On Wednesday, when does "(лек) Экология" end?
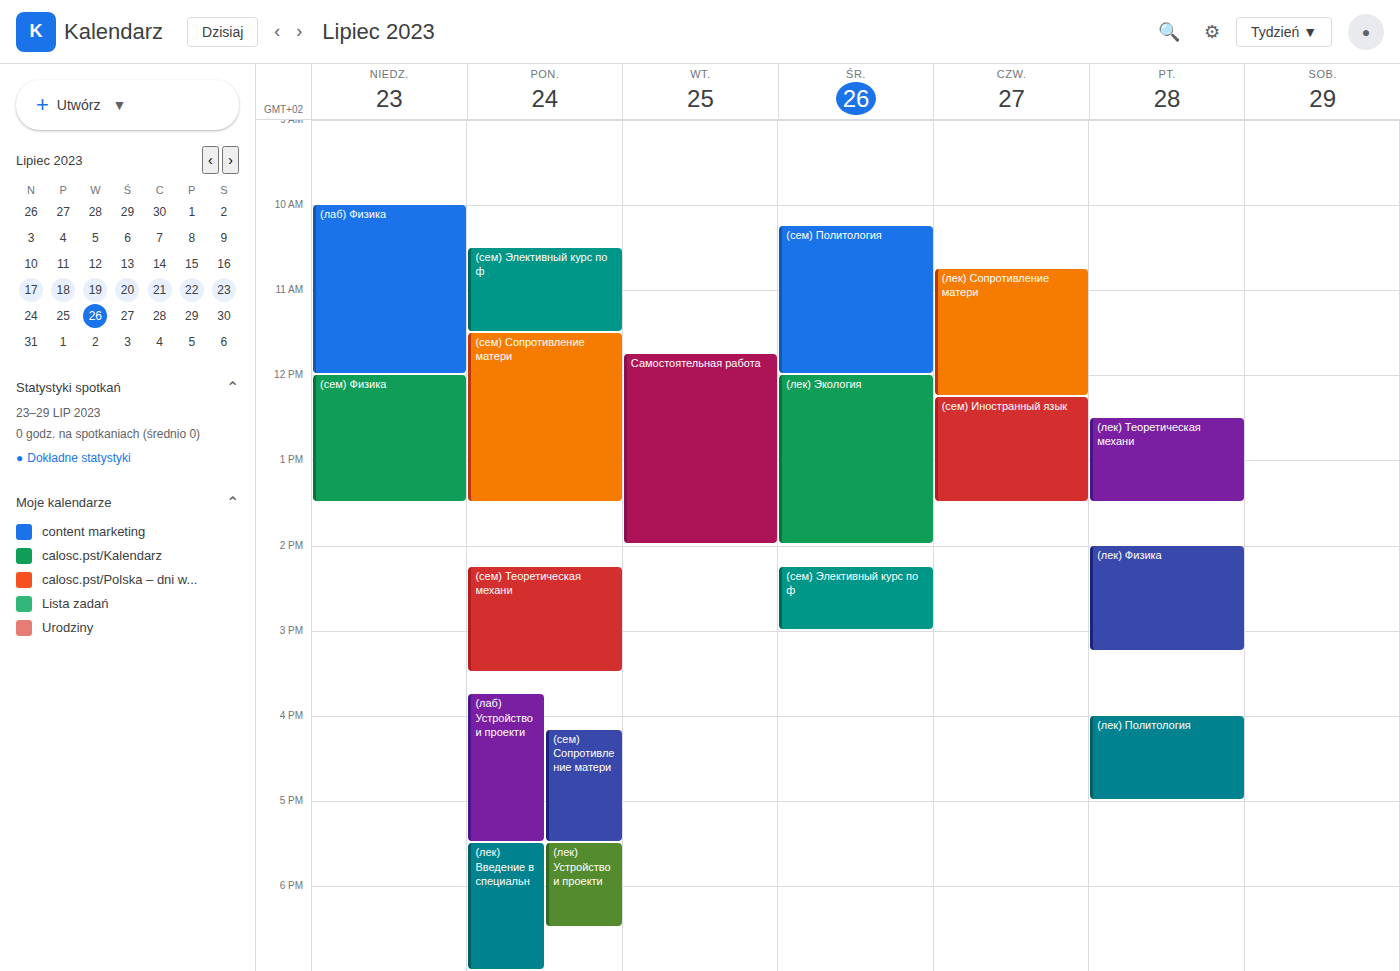
2:00 PM